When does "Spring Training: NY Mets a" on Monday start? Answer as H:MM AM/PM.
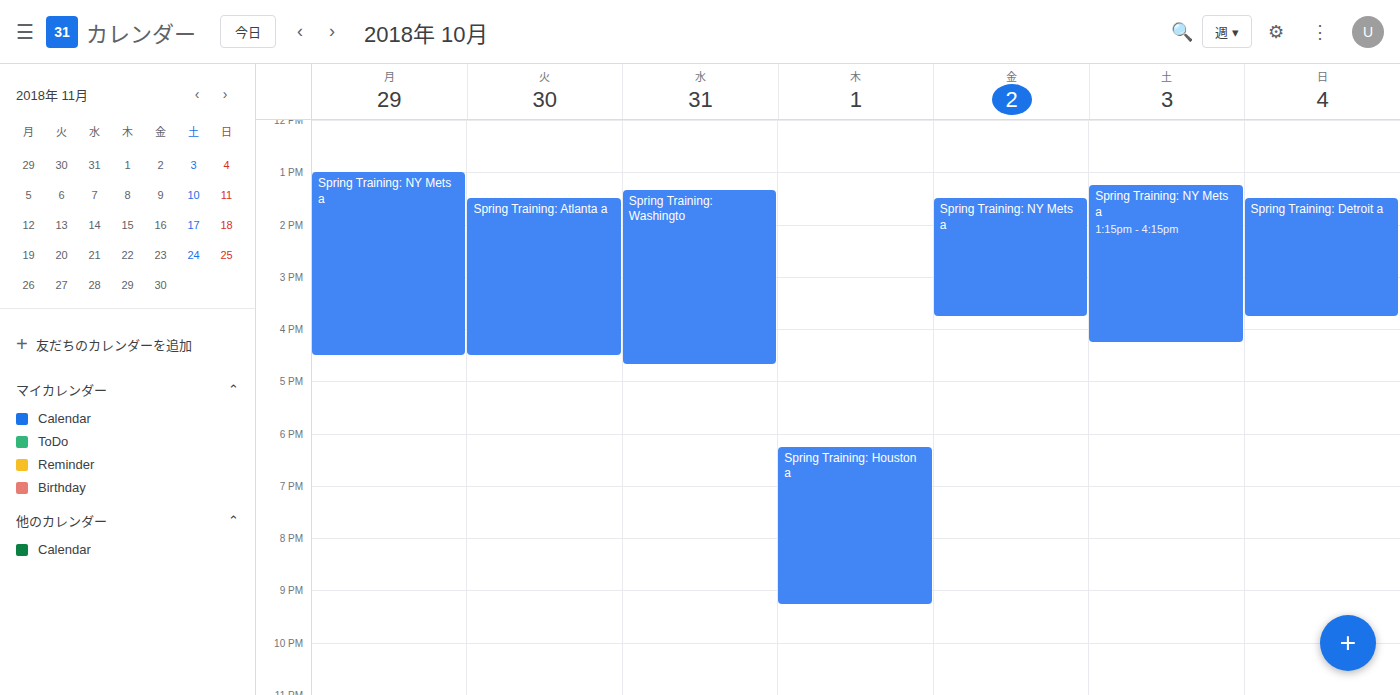
1:00 PM